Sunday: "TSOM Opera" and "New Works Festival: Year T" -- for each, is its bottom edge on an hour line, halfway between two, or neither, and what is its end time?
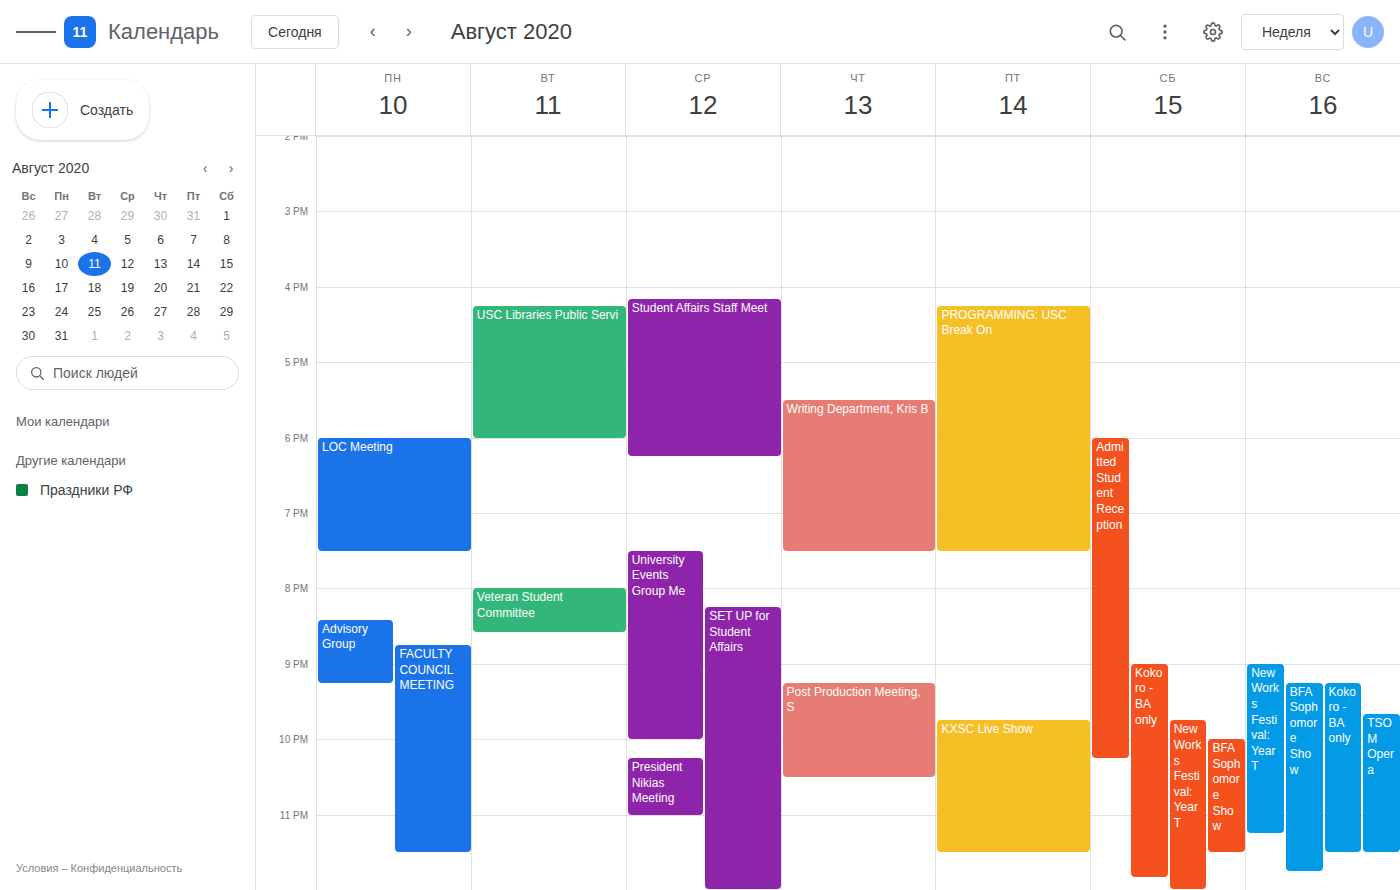
"TSOM Opera": 23:30, halfway between the 23:00 and 24:00 lines. "New Works Festival: Year T": 23:15, neither: a quarter of the way from the 23:00 line to the 24:00 line.